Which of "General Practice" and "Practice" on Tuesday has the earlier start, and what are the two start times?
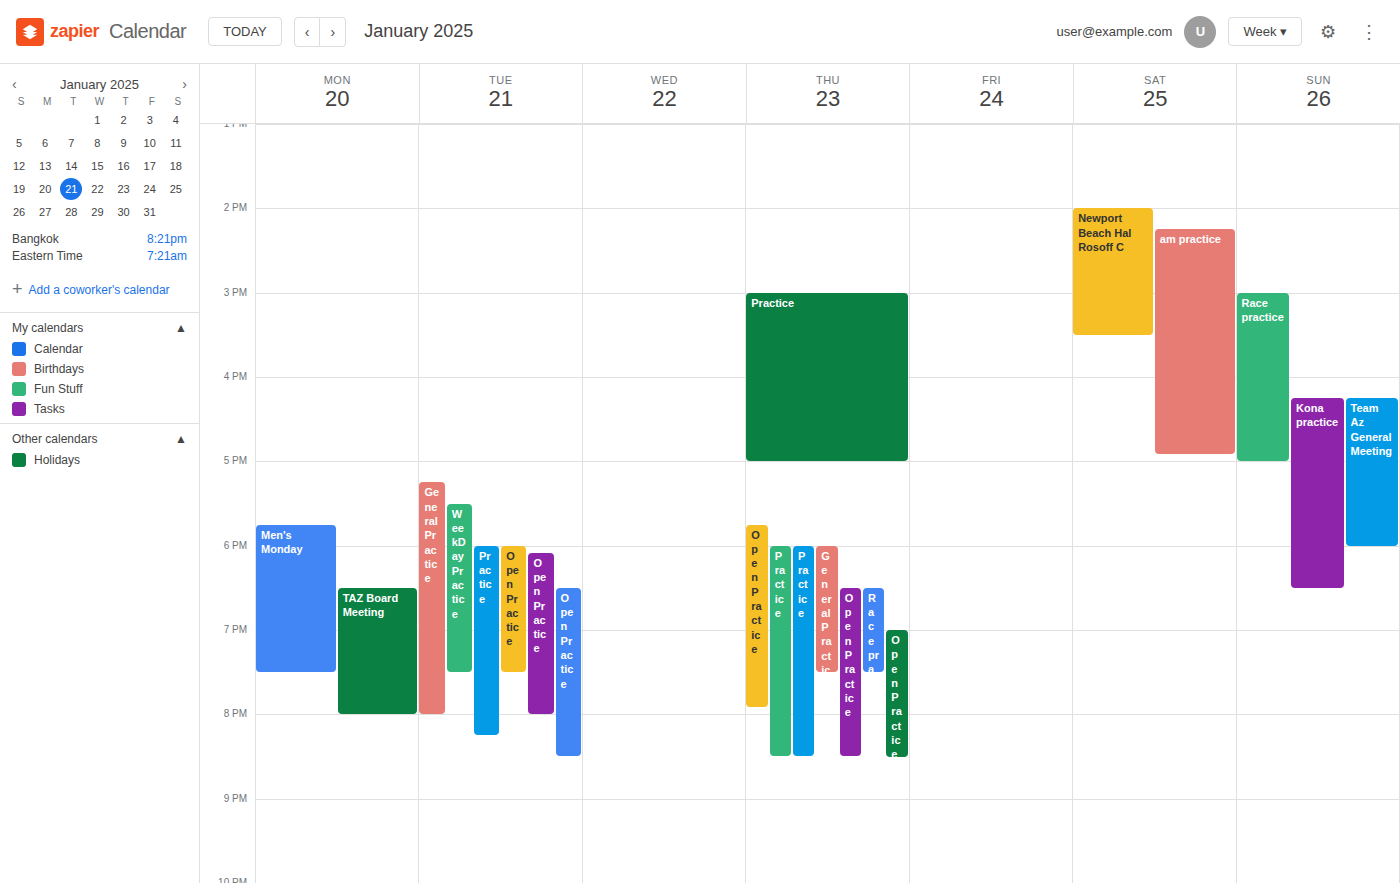
"General Practice" 5:15 PM; "Practice" 6:00 PM.